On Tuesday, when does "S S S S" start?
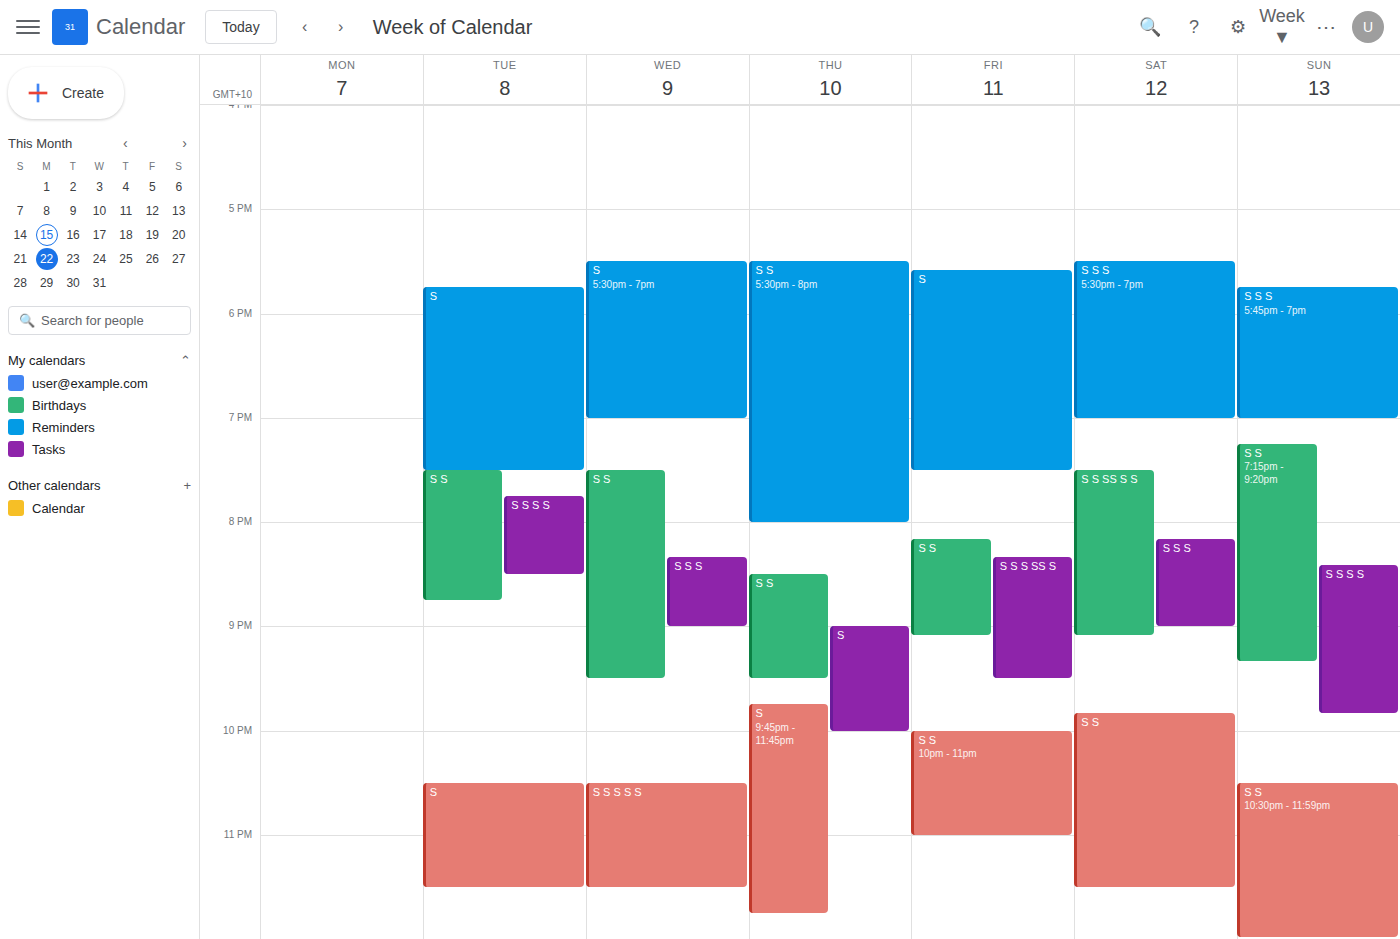
19:45